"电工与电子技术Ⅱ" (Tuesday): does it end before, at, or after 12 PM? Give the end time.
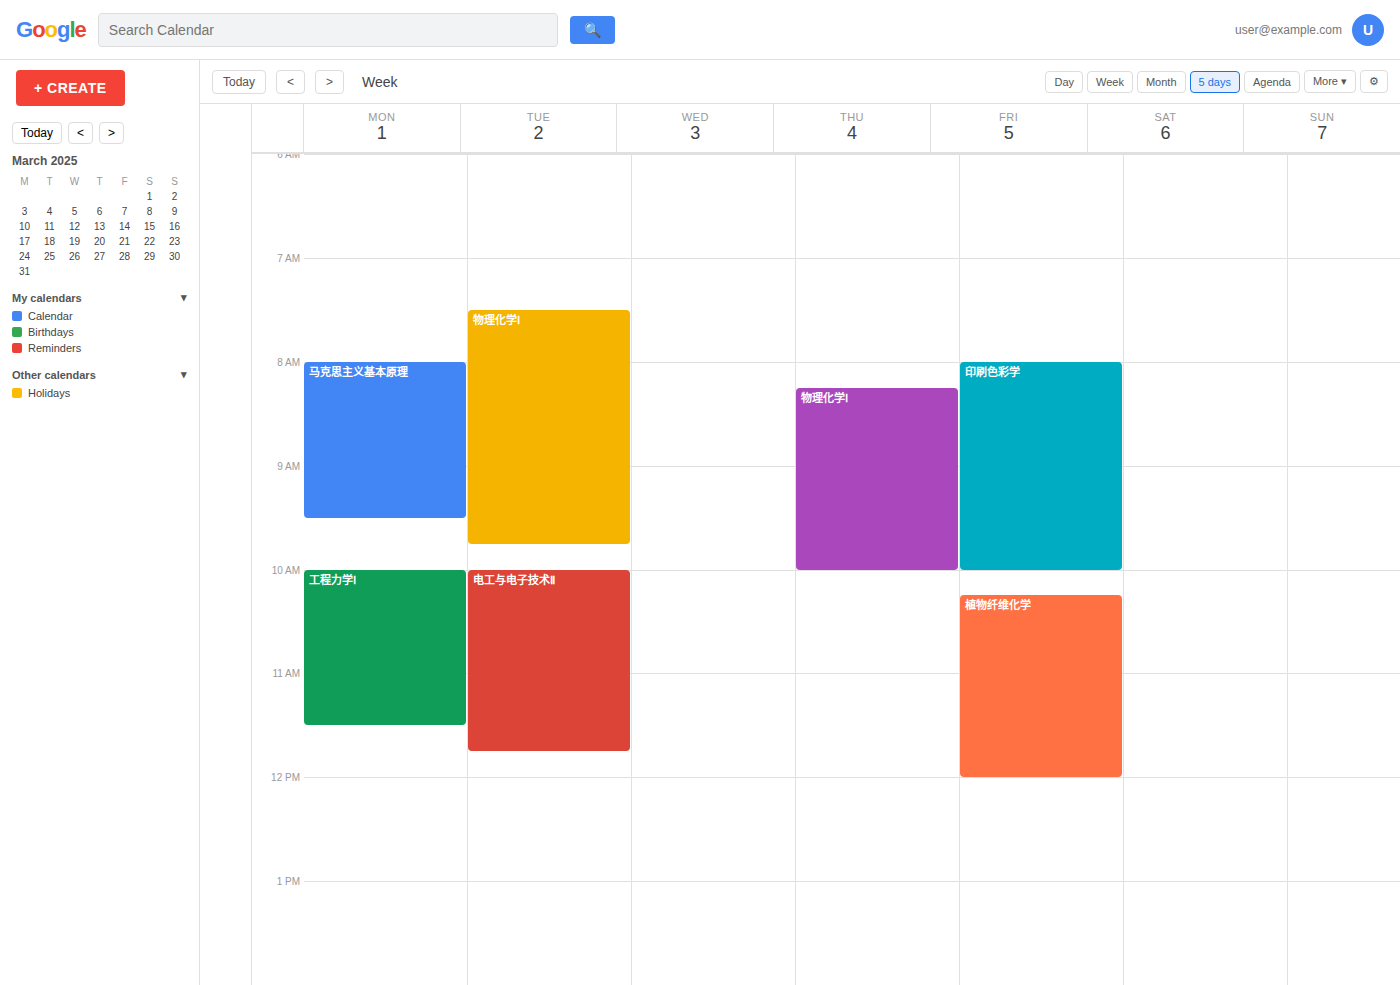
11:45 AM -- before 12 PM, 15 minutes above the 12 PM line.